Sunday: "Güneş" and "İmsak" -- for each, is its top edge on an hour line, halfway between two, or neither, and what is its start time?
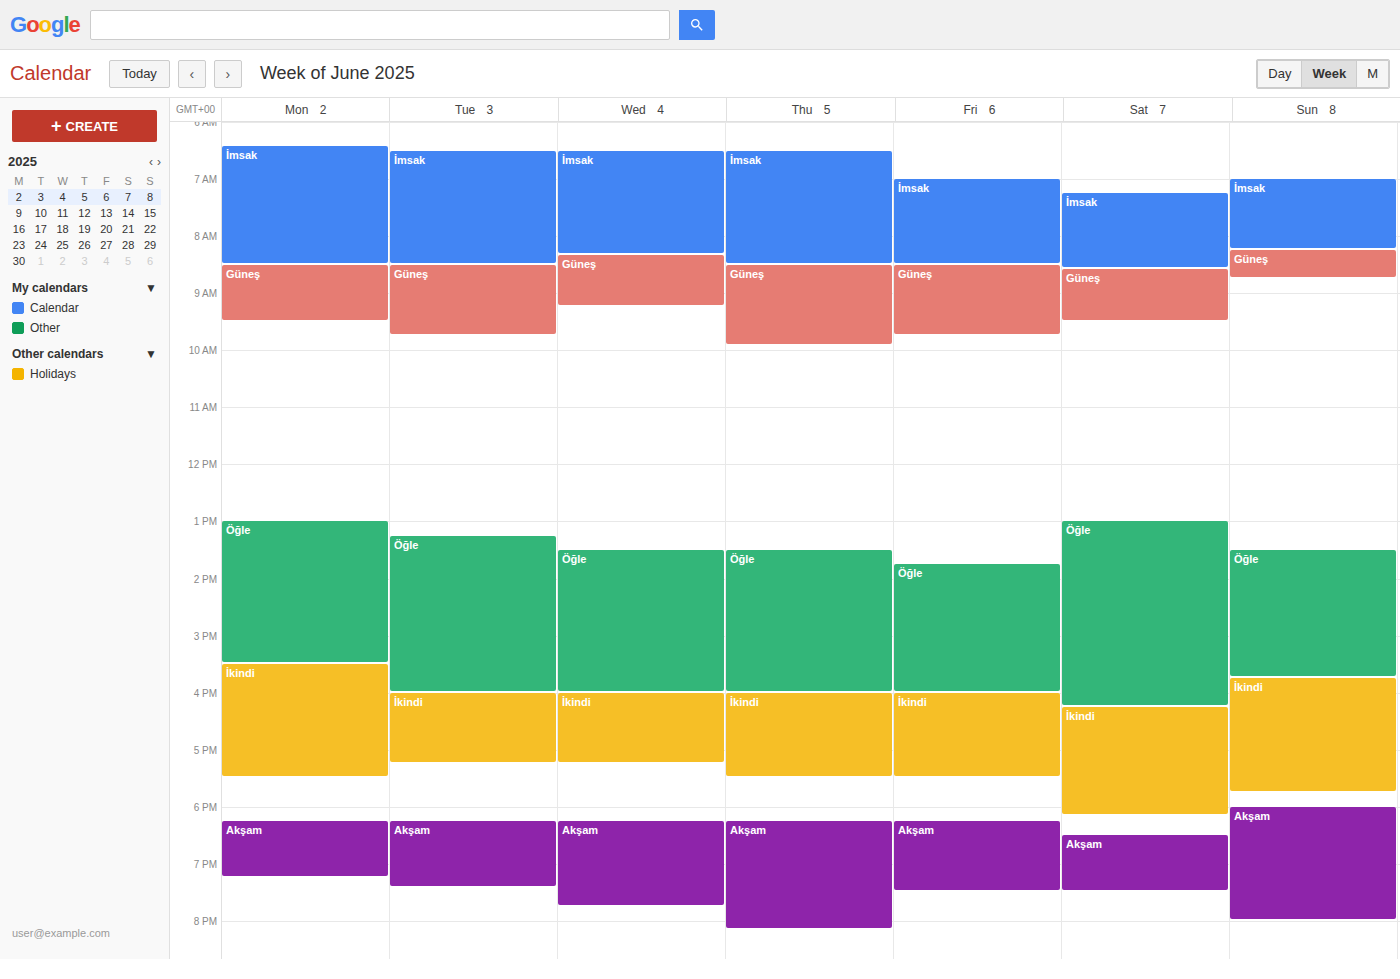
"Güneş": 8:15 AM, neither: a quarter of the way from the 8 AM line to the 9 AM line. "İmsak": 7:00 AM, exactly on the 7 AM line.